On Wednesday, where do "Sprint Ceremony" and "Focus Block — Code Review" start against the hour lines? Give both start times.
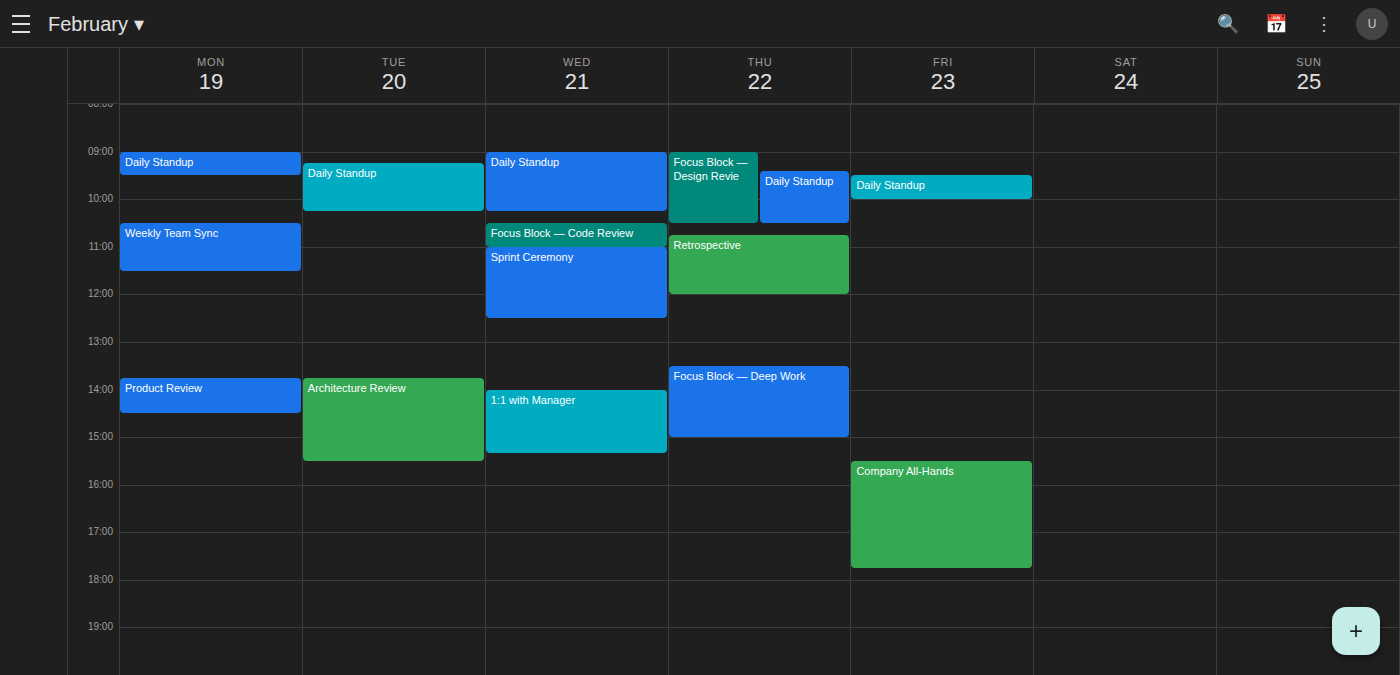
"Sprint Ceremony": 11:00 AM, exactly on the 11 AM line. "Focus Block — Code Review": 10:30 AM, halfway between the 10 AM and 11 AM lines.